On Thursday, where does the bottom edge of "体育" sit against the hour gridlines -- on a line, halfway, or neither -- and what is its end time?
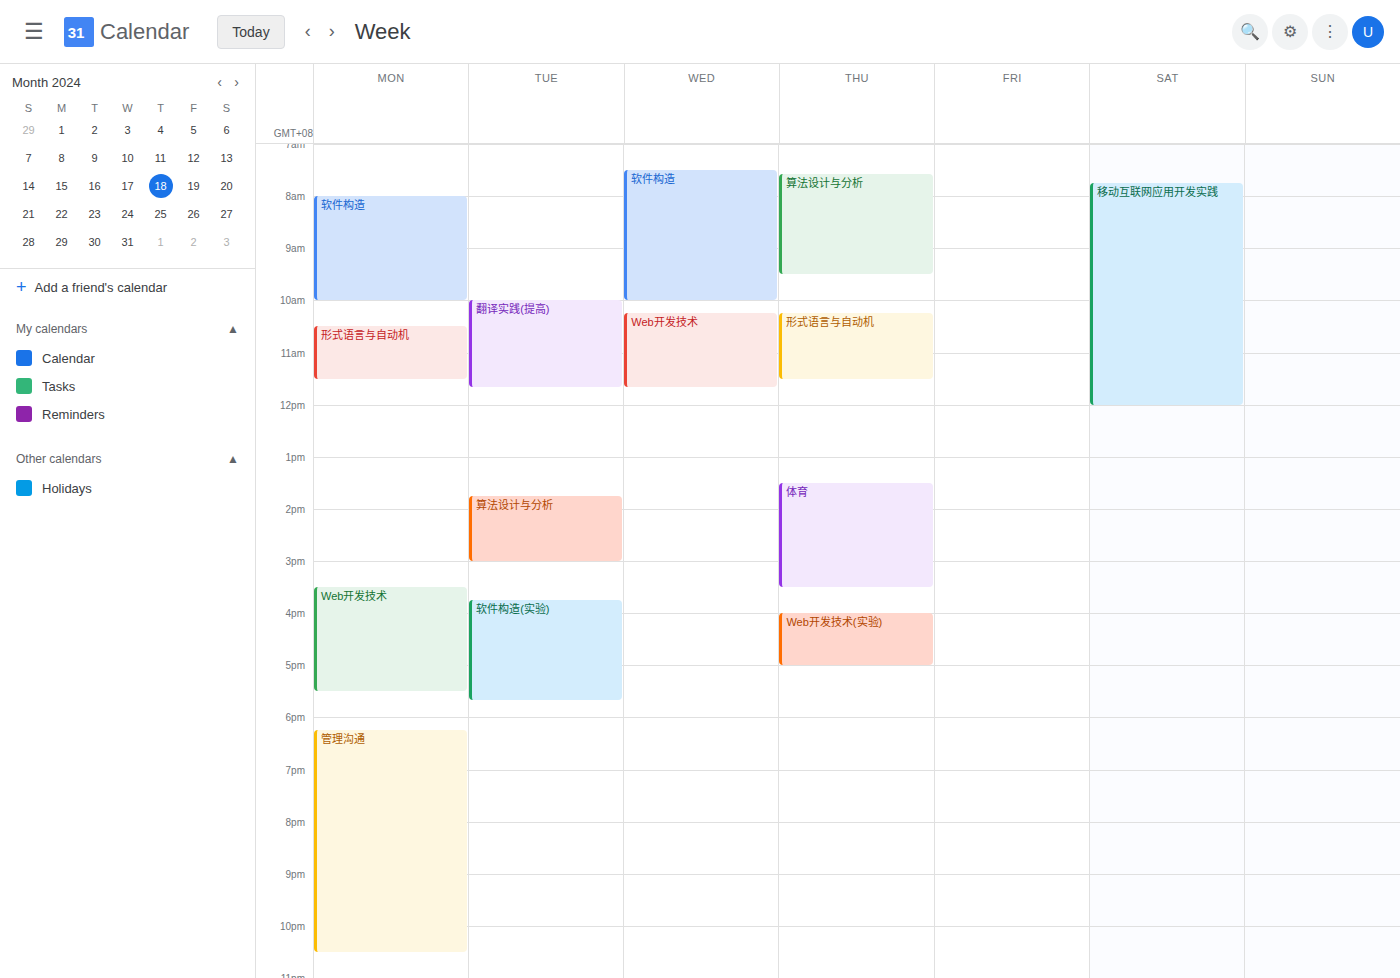
3:30 PM -- halfway between the 3 PM and 4 PM lines.